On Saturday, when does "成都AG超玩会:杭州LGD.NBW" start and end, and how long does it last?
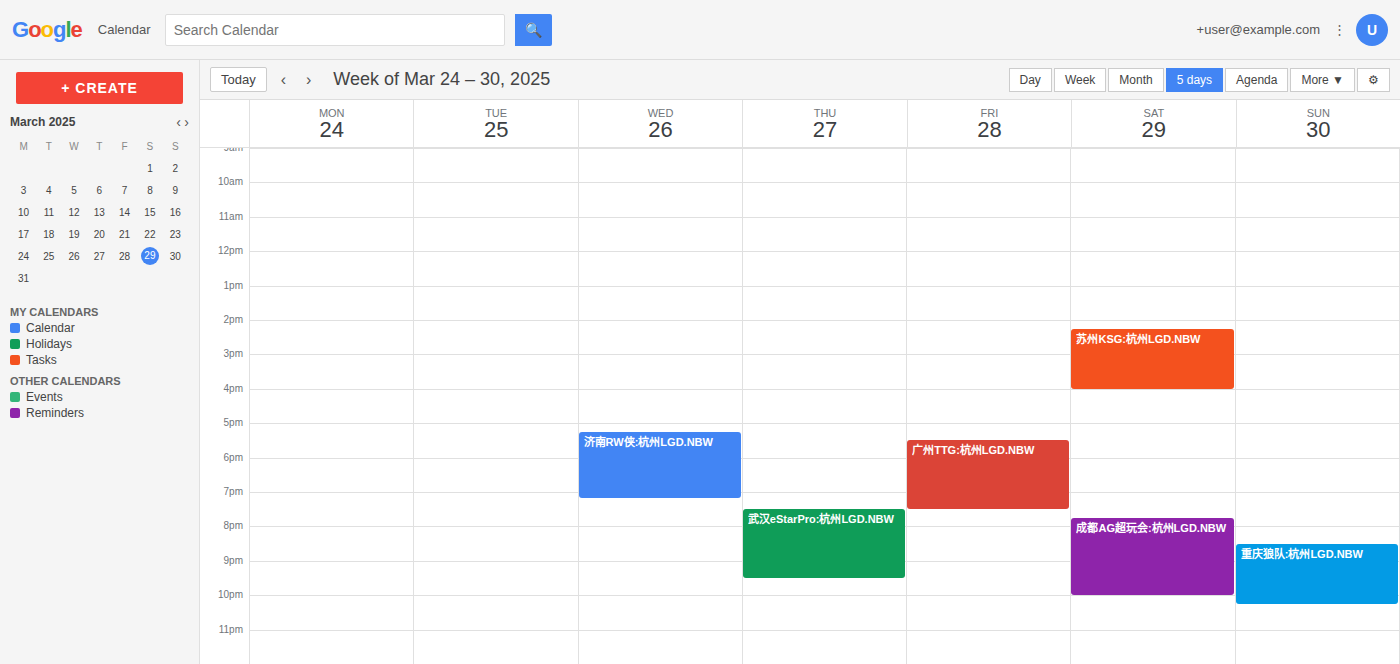
7:45 PM to 10:00 PM, 2 hours 15 minutes